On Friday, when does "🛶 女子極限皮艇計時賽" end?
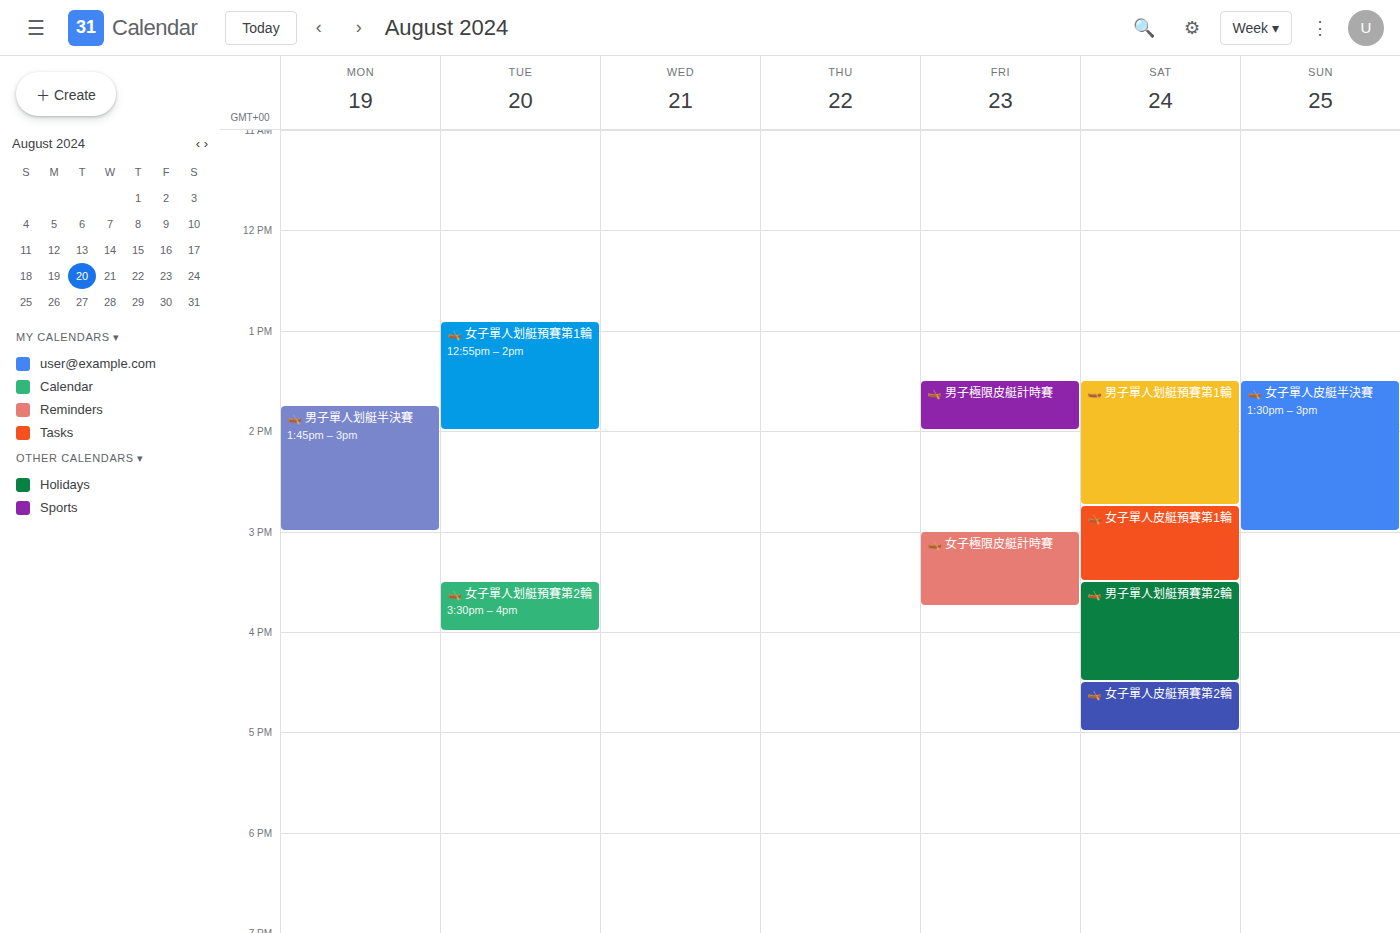
3:45 PM